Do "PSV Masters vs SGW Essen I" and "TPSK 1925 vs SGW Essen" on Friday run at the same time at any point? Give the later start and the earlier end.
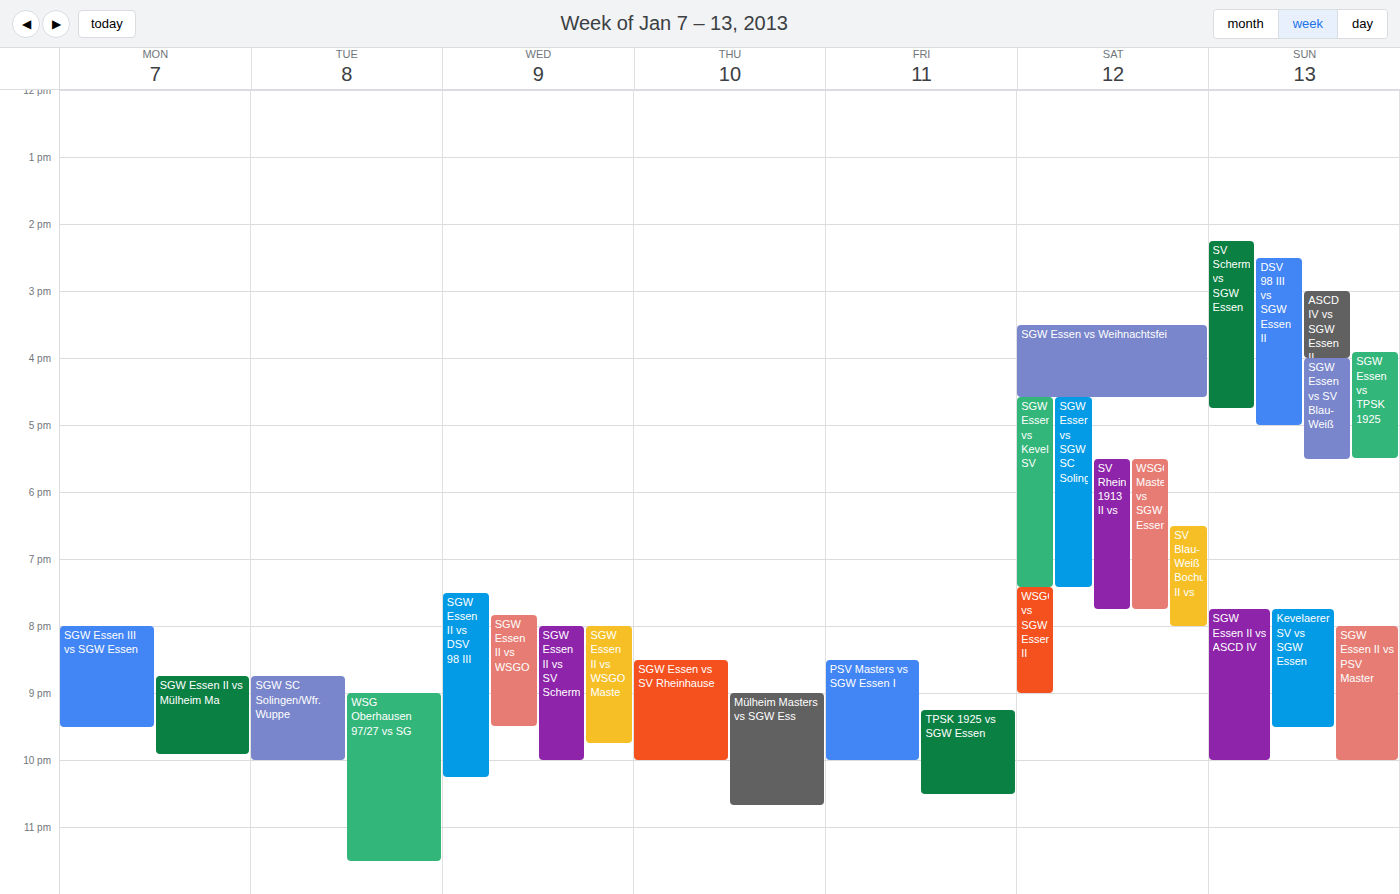
"TPSK 1925 vs SGW Essen" starts at 9:15 PM, before "PSV Masters vs SGW Essen I" ends at 10:00 PM -- they overlap.